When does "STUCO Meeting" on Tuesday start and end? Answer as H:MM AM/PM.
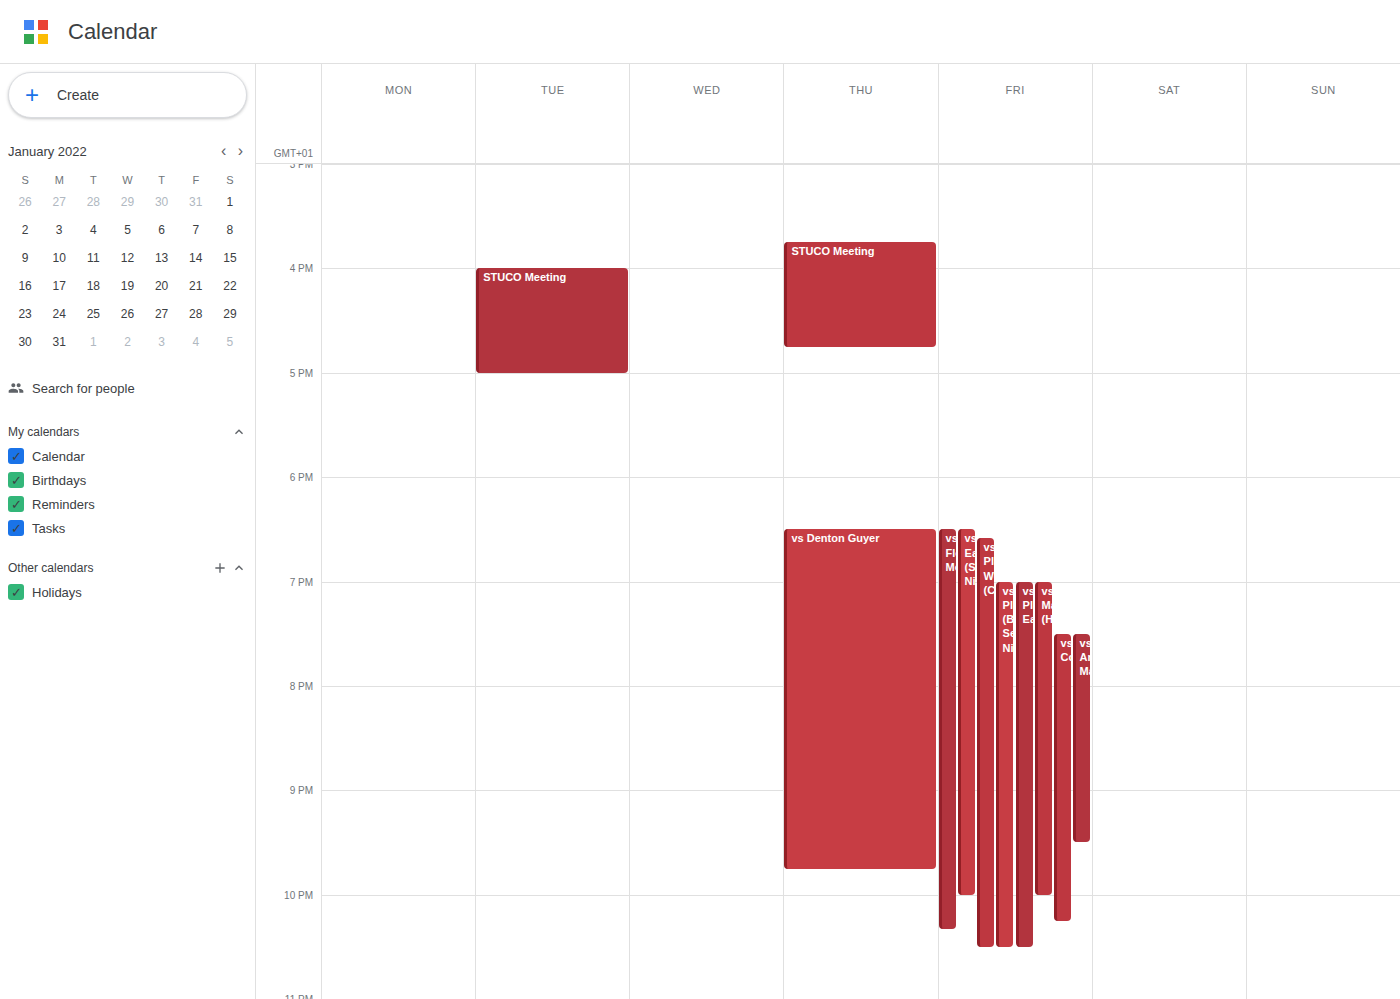
4:00 PM to 5:00 PM